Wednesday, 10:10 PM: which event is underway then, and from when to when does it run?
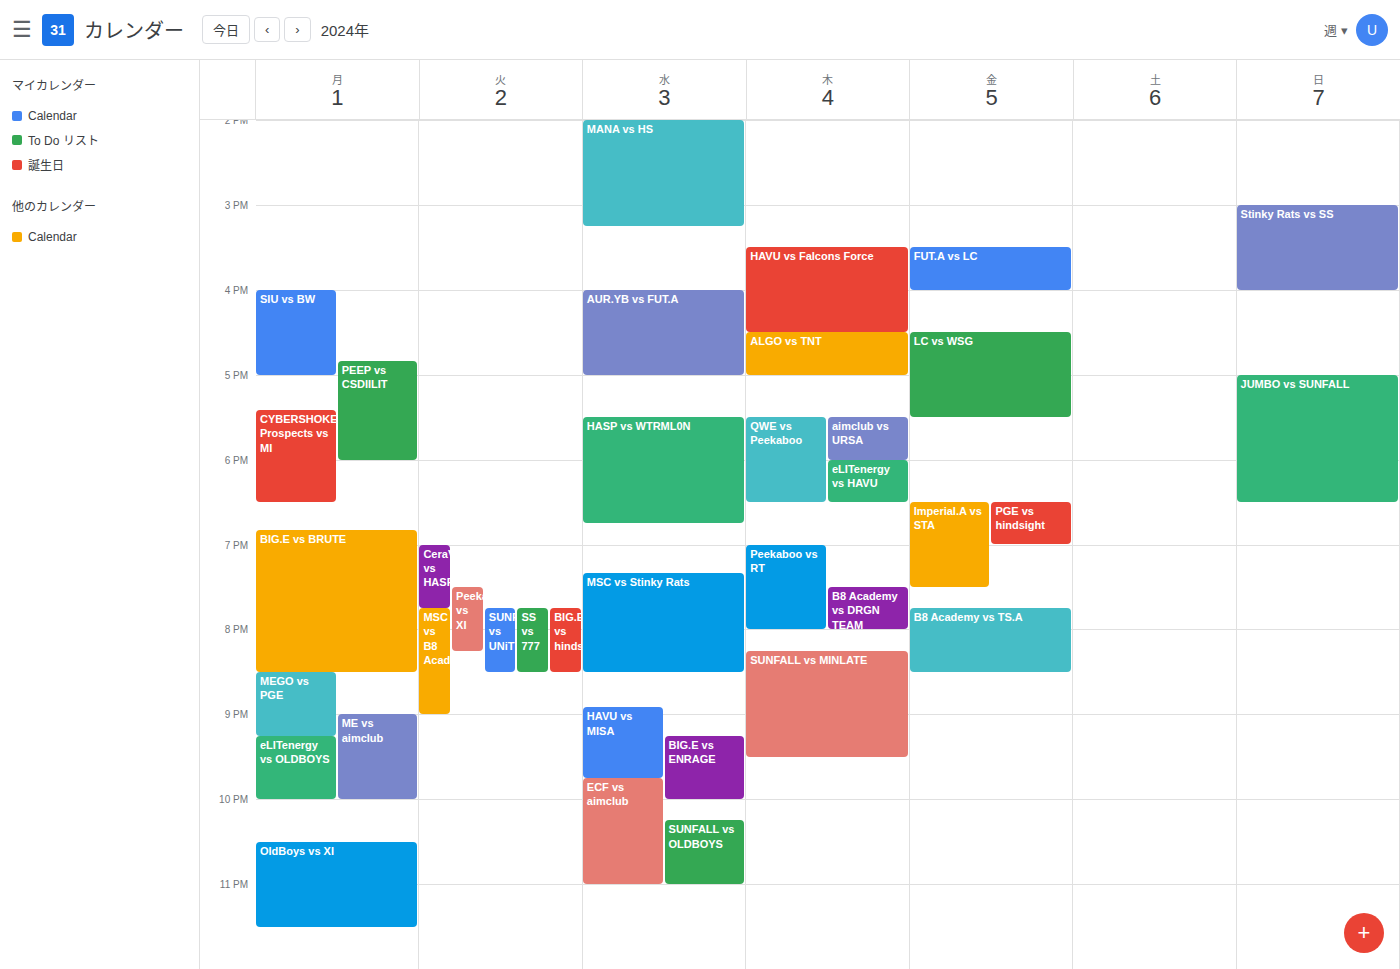
"ECF vs aimclub", 9:45 PM to 11:00 PM